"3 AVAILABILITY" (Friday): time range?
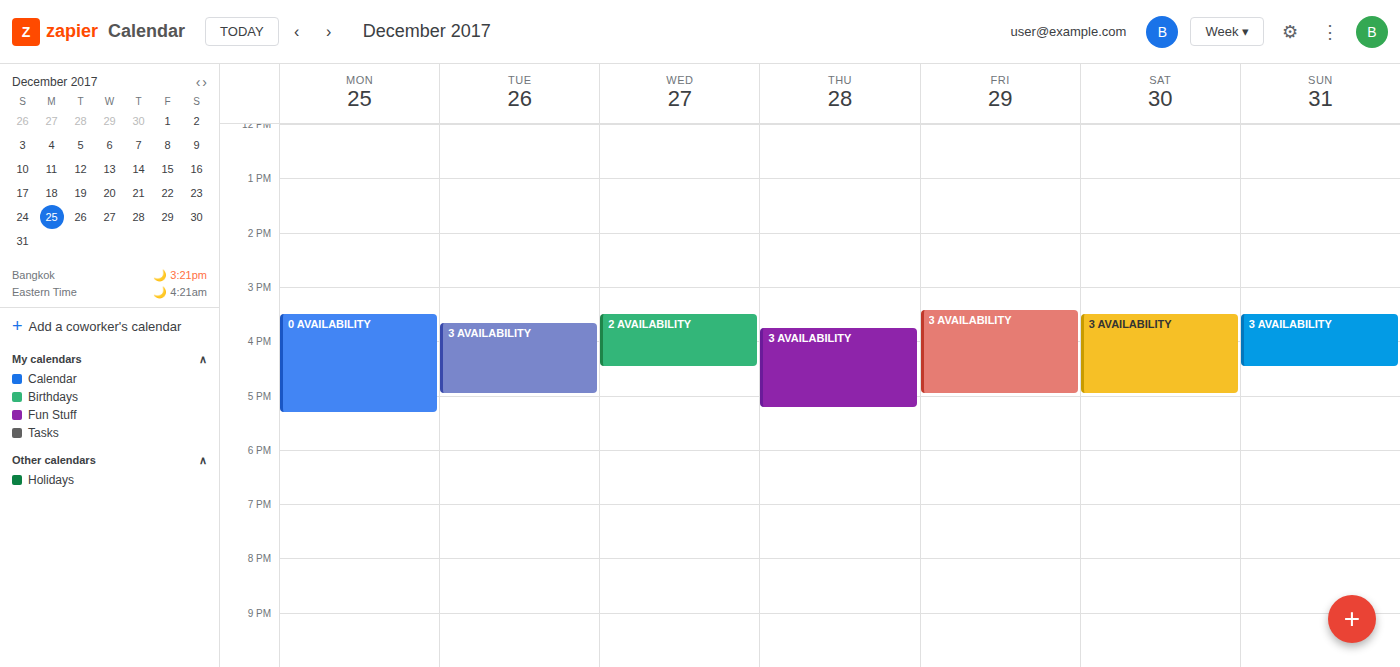
3:25 PM to 5:00 PM